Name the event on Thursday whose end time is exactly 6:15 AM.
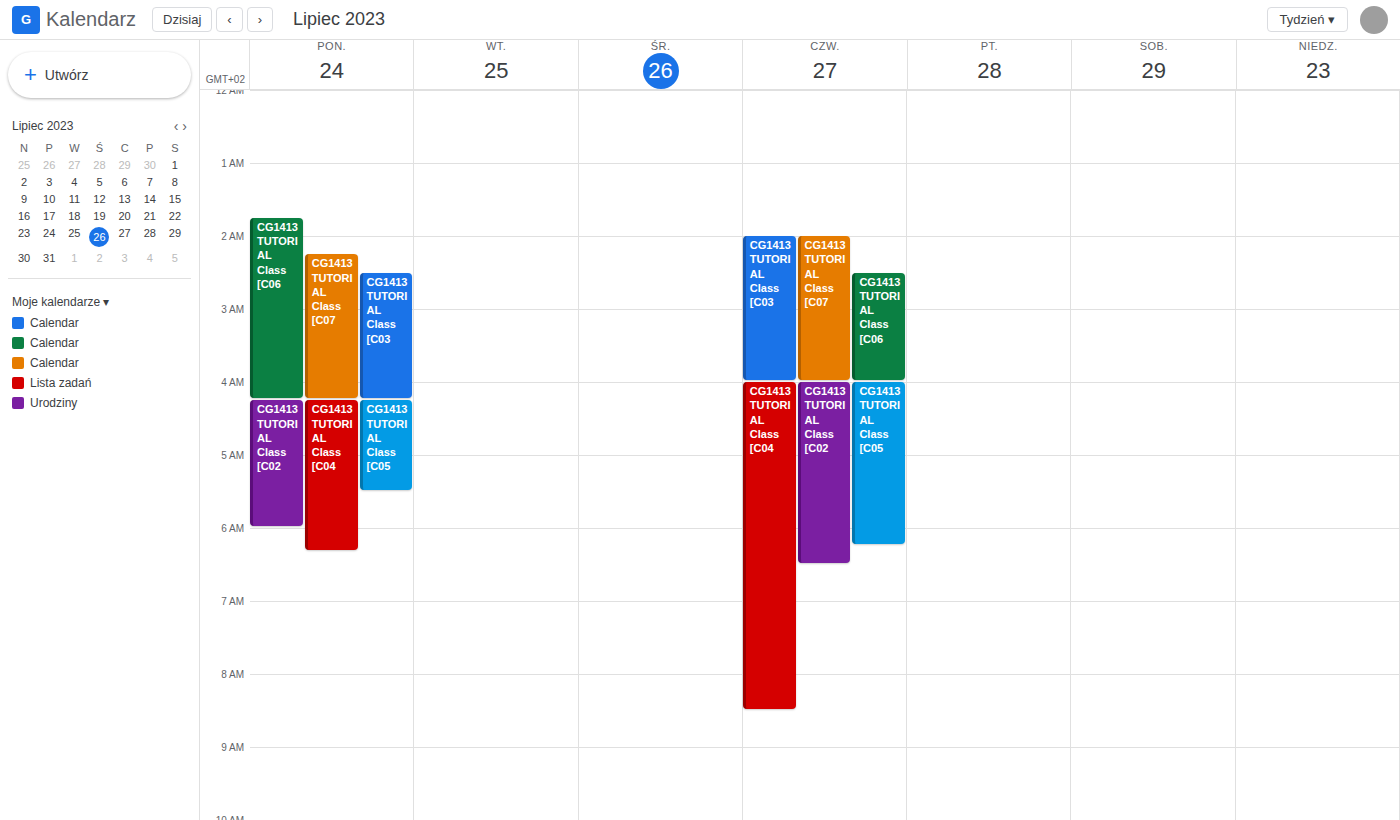
"CG1413 TUTORIAL Class [C05"